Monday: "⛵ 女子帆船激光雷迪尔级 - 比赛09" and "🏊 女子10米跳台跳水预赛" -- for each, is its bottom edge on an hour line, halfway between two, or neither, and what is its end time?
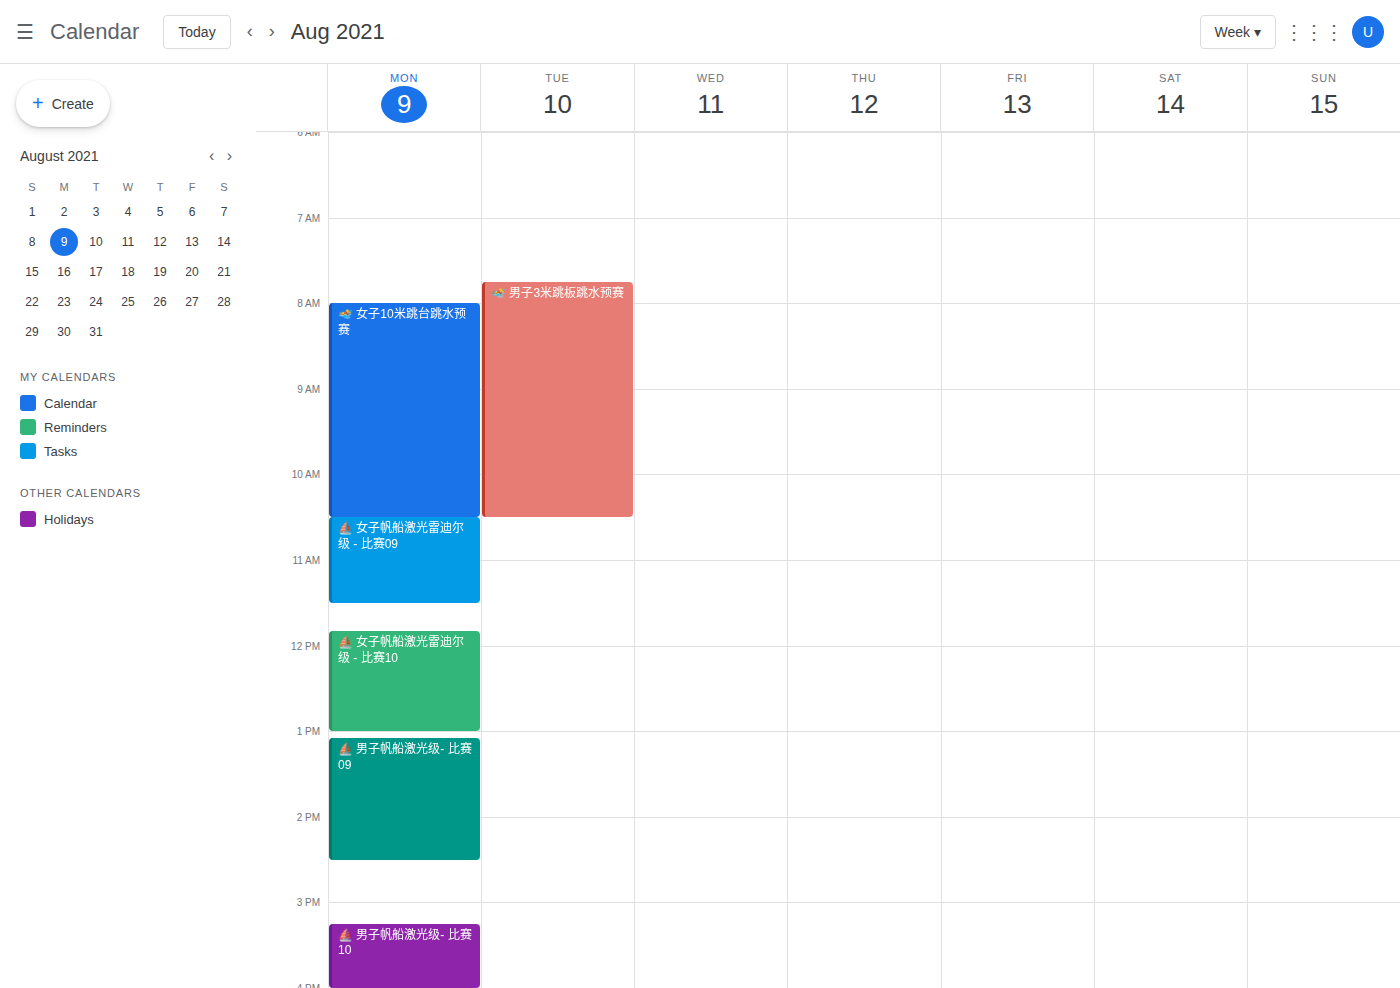
"⛵ 女子帆船激光雷迪尔级 - 比赛09": 11:30 AM, halfway between the 11 AM and 12 PM lines. "🏊 女子10米跳台跳水预赛": 10:30 AM, halfway between the 10 AM and 11 AM lines.